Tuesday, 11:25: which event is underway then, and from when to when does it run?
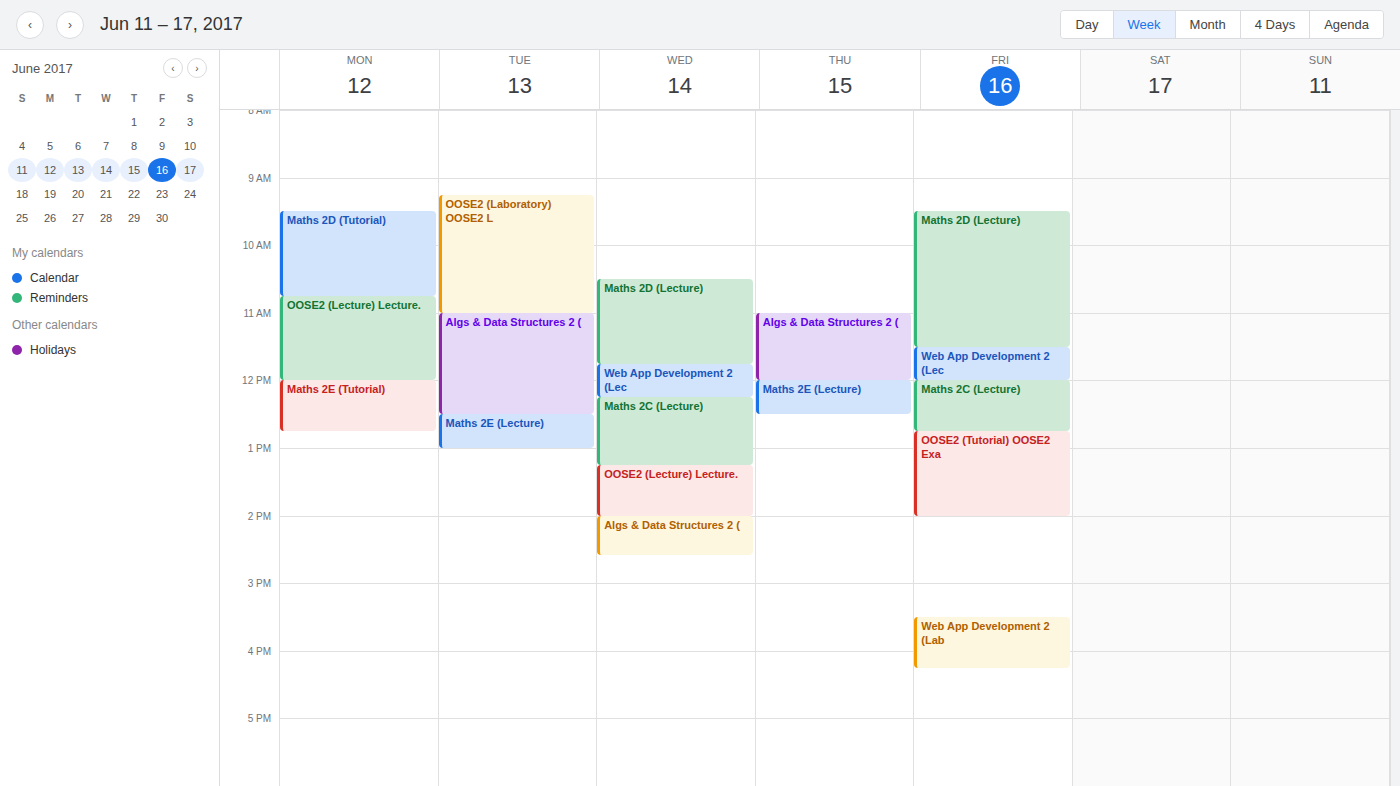
"Algs & Data Structures 2 (", 11:00 to 12:30